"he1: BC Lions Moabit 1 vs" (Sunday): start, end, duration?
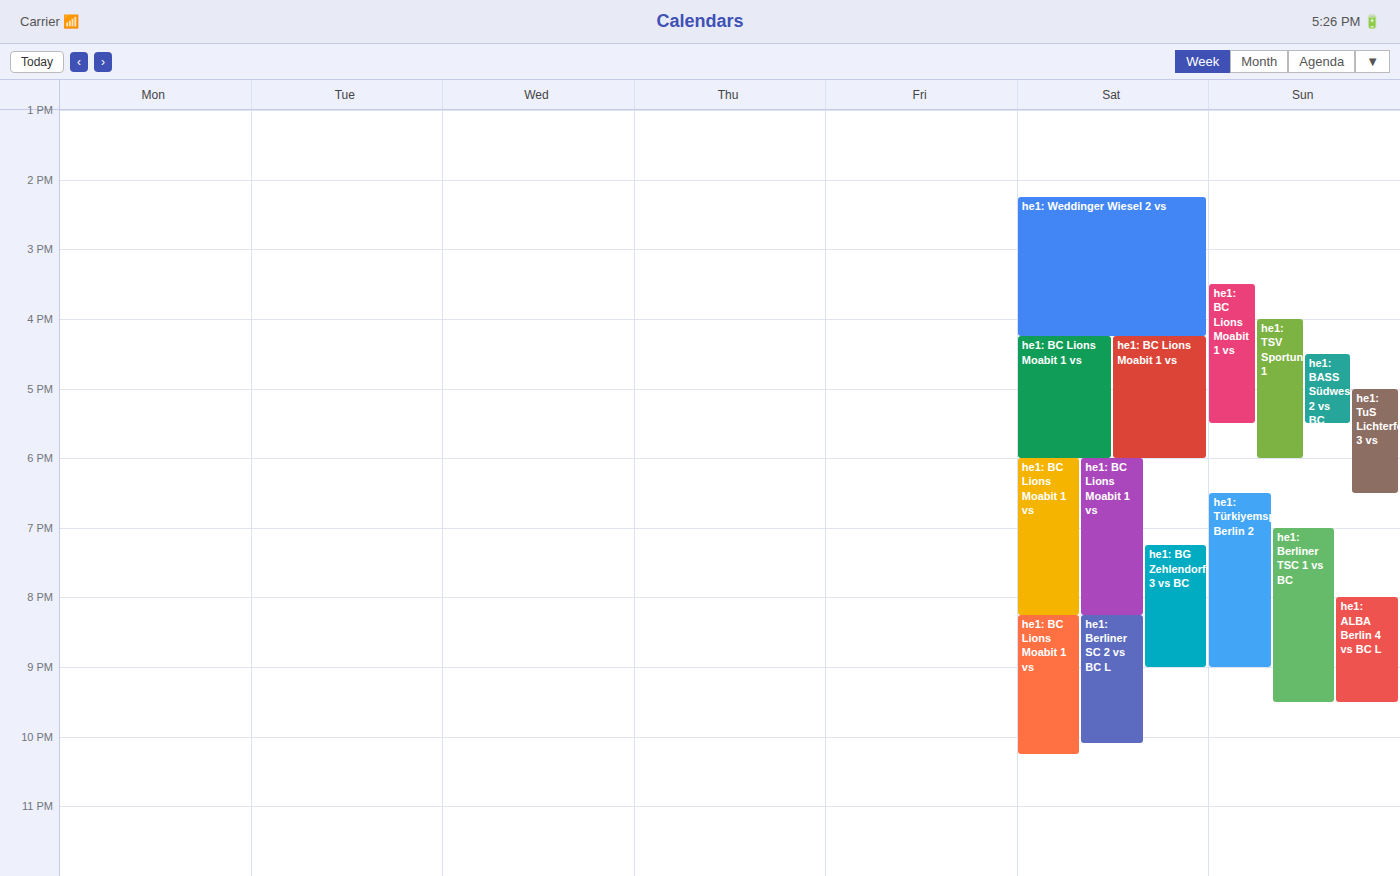
3:30 PM to 5:30 PM, 2 hours